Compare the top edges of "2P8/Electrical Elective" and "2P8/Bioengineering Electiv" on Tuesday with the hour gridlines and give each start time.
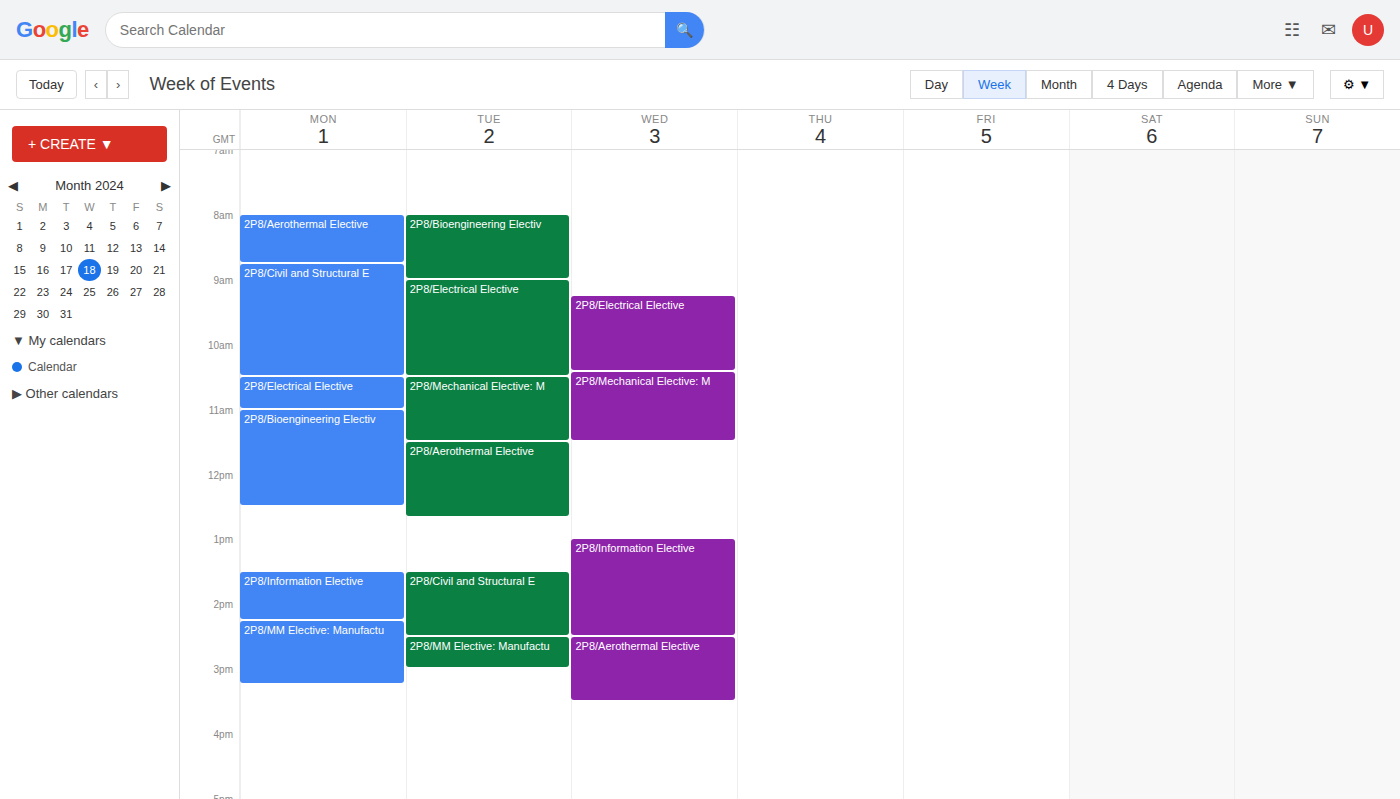
"2P8/Electrical Elective": 9:00 AM, exactly on the 9 AM line. "2P8/Bioengineering Electiv": 8:00 AM, exactly on the 8 AM line.